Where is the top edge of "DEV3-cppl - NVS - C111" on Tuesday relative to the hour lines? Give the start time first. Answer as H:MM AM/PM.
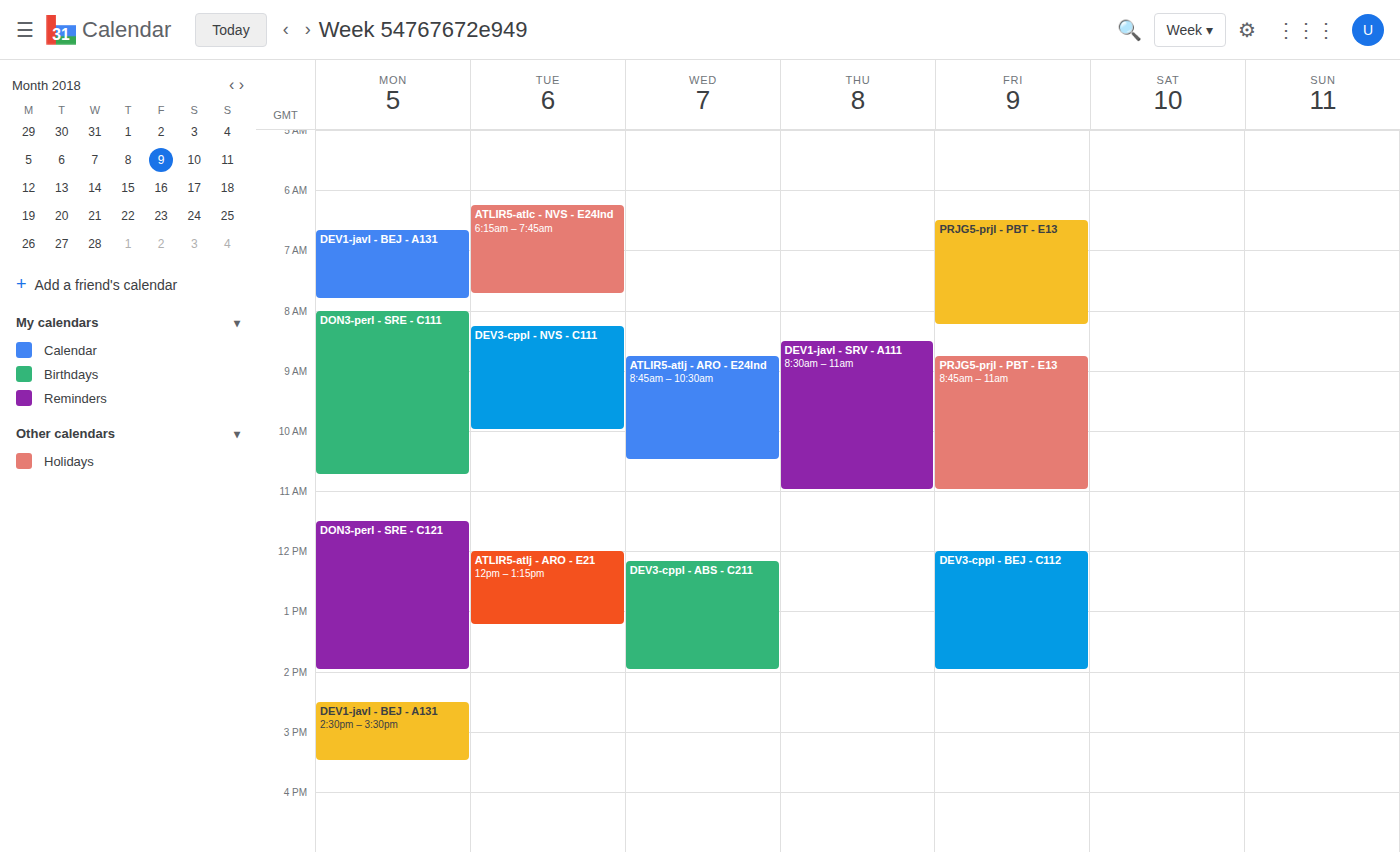
8:15 AM -- neither: a quarter of the way from the 8 AM line to the 9 AM line.